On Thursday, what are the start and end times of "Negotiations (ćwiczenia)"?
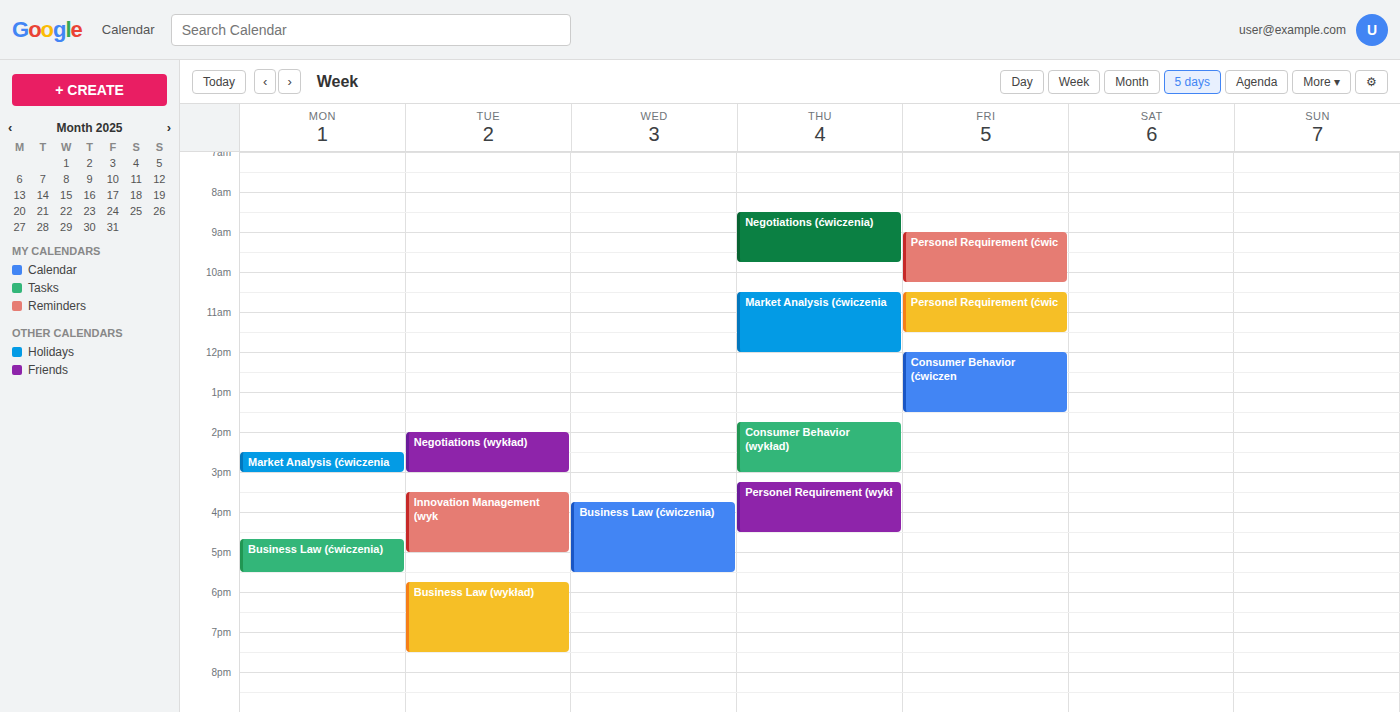
08:30 to 09:45